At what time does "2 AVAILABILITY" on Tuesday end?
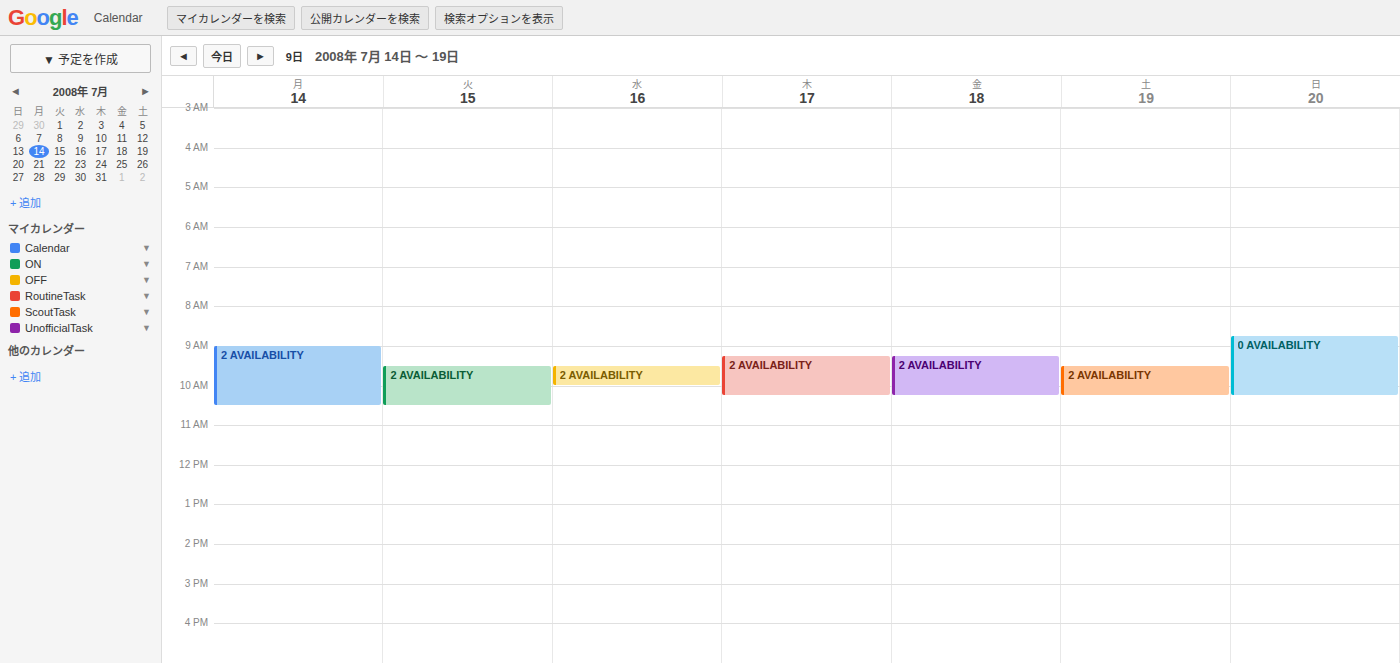
10:30 AM